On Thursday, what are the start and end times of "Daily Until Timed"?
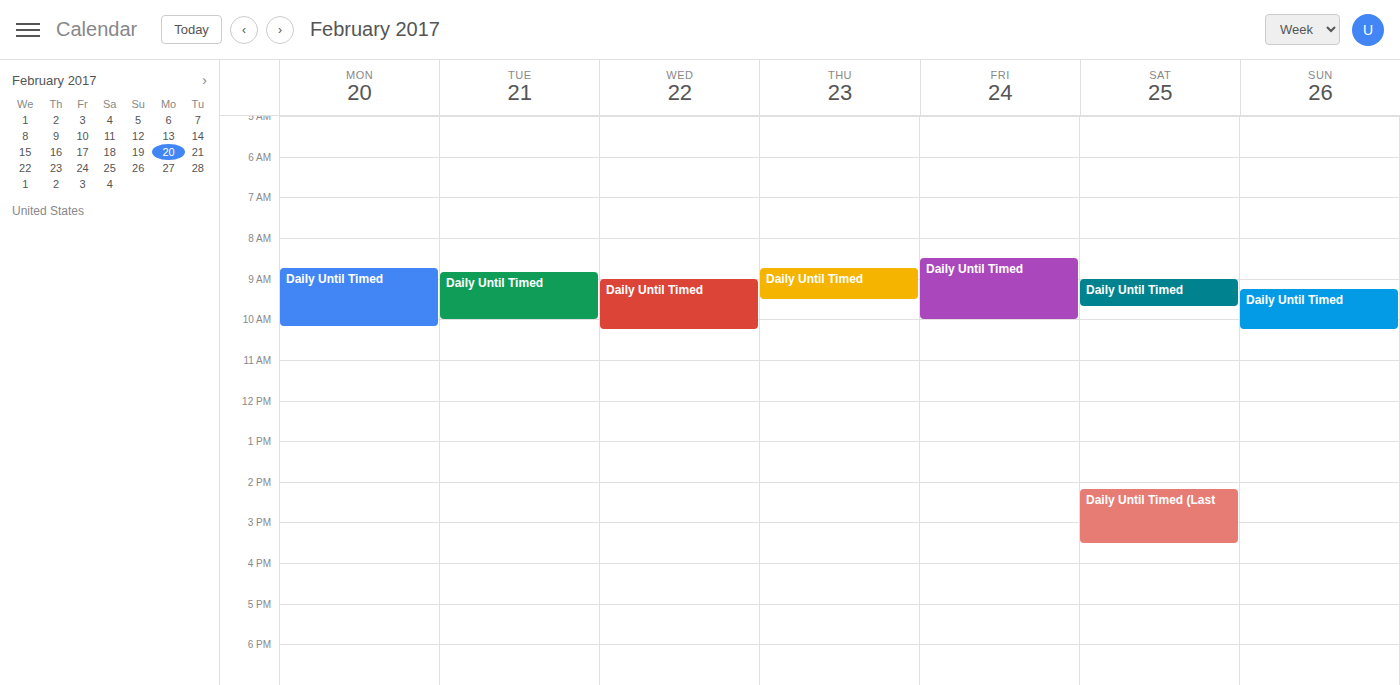
08:45 to 09:30